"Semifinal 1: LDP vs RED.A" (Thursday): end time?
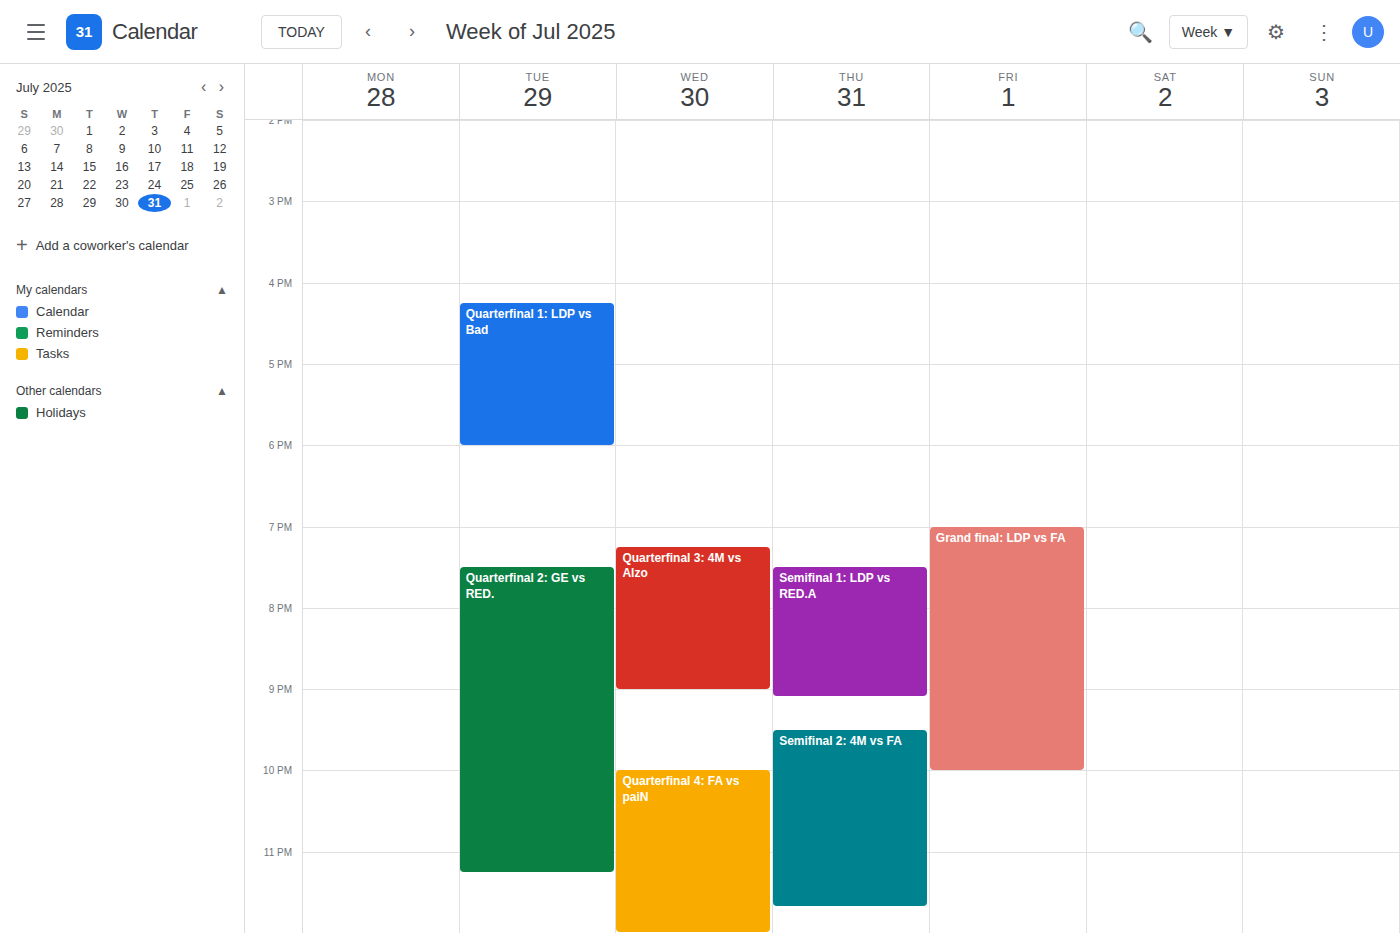
9:05 PM